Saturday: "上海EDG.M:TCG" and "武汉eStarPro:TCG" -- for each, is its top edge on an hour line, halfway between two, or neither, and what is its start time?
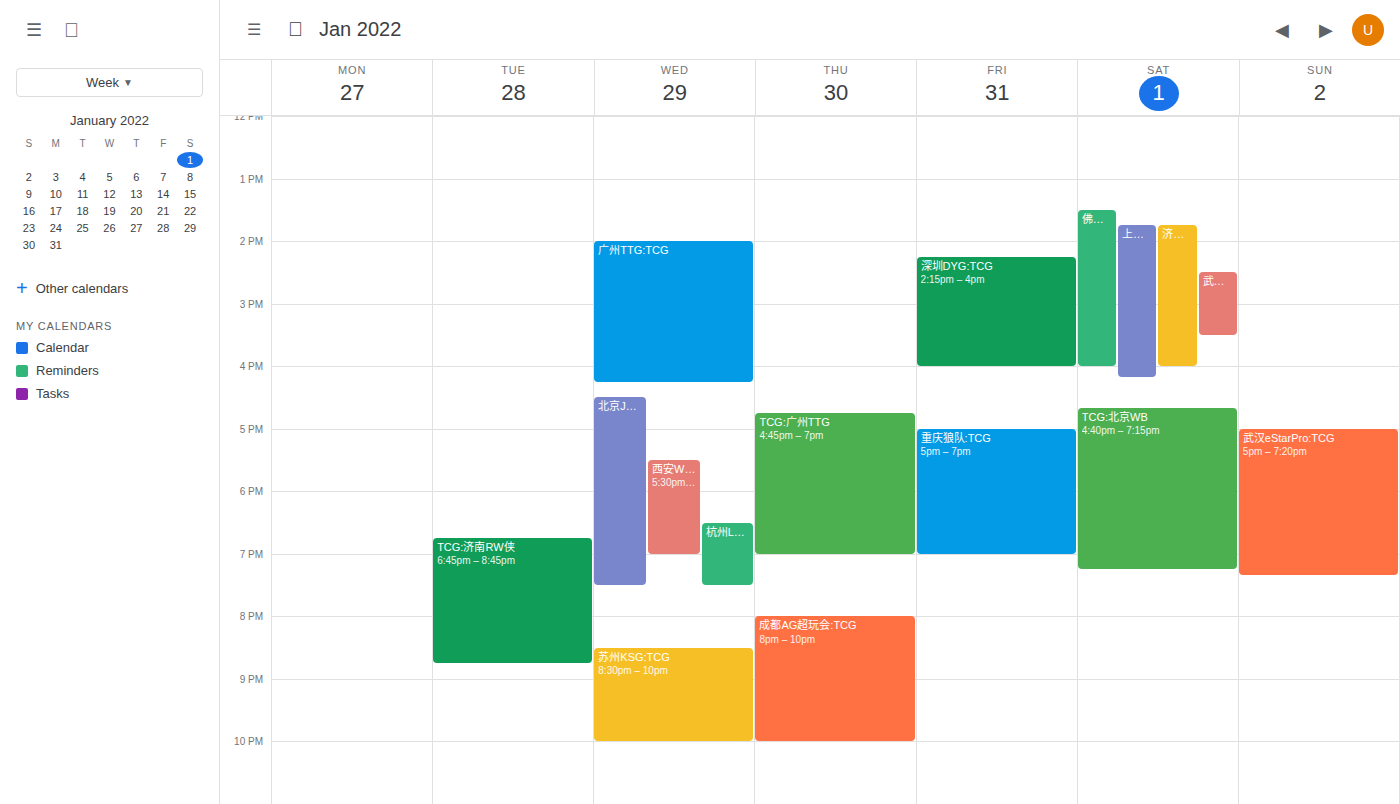
"上海EDG.M:TCG": 1:45 PM, neither: three quarters of the way from the 1 PM line to the 2 PM line. "武汉eStarPro:TCG": 2:30 PM, halfway between the 2 PM and 3 PM lines.